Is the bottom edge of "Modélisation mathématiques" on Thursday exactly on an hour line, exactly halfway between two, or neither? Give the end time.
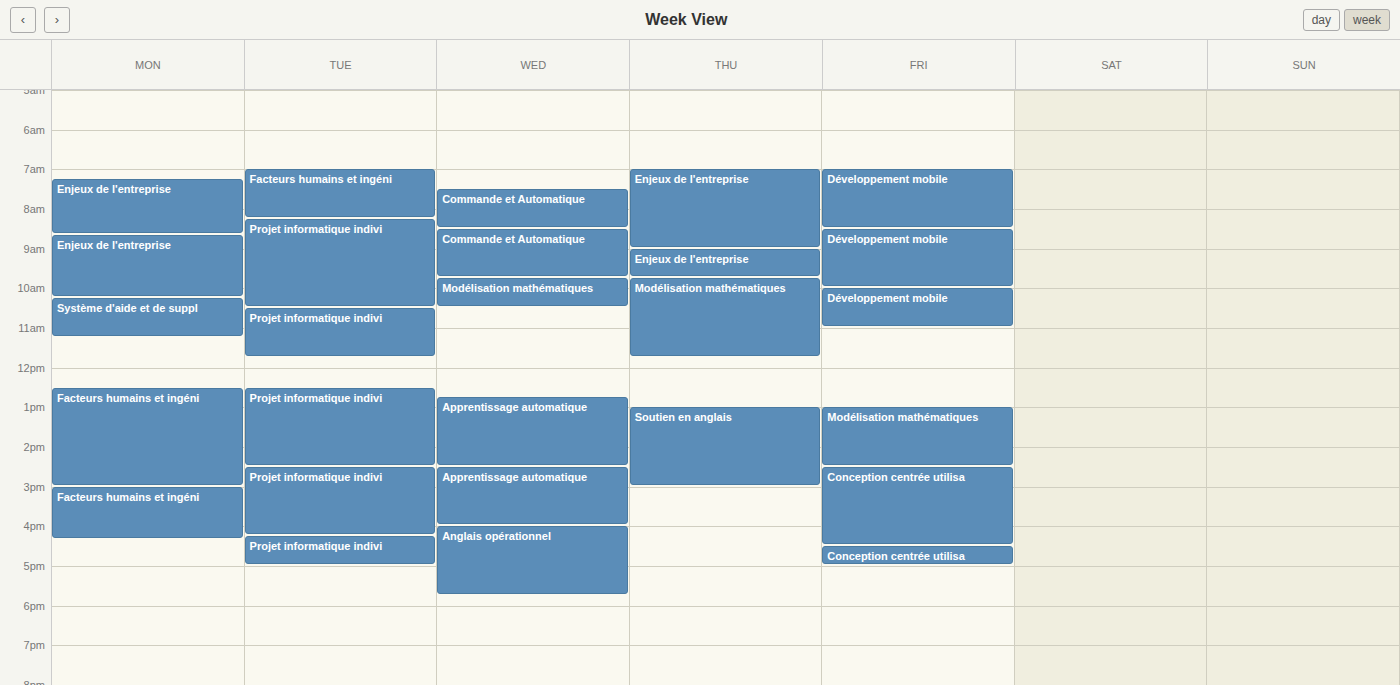
11:45 AM -- neither: three quarters of the way from the 11 AM line to the 12 PM line.